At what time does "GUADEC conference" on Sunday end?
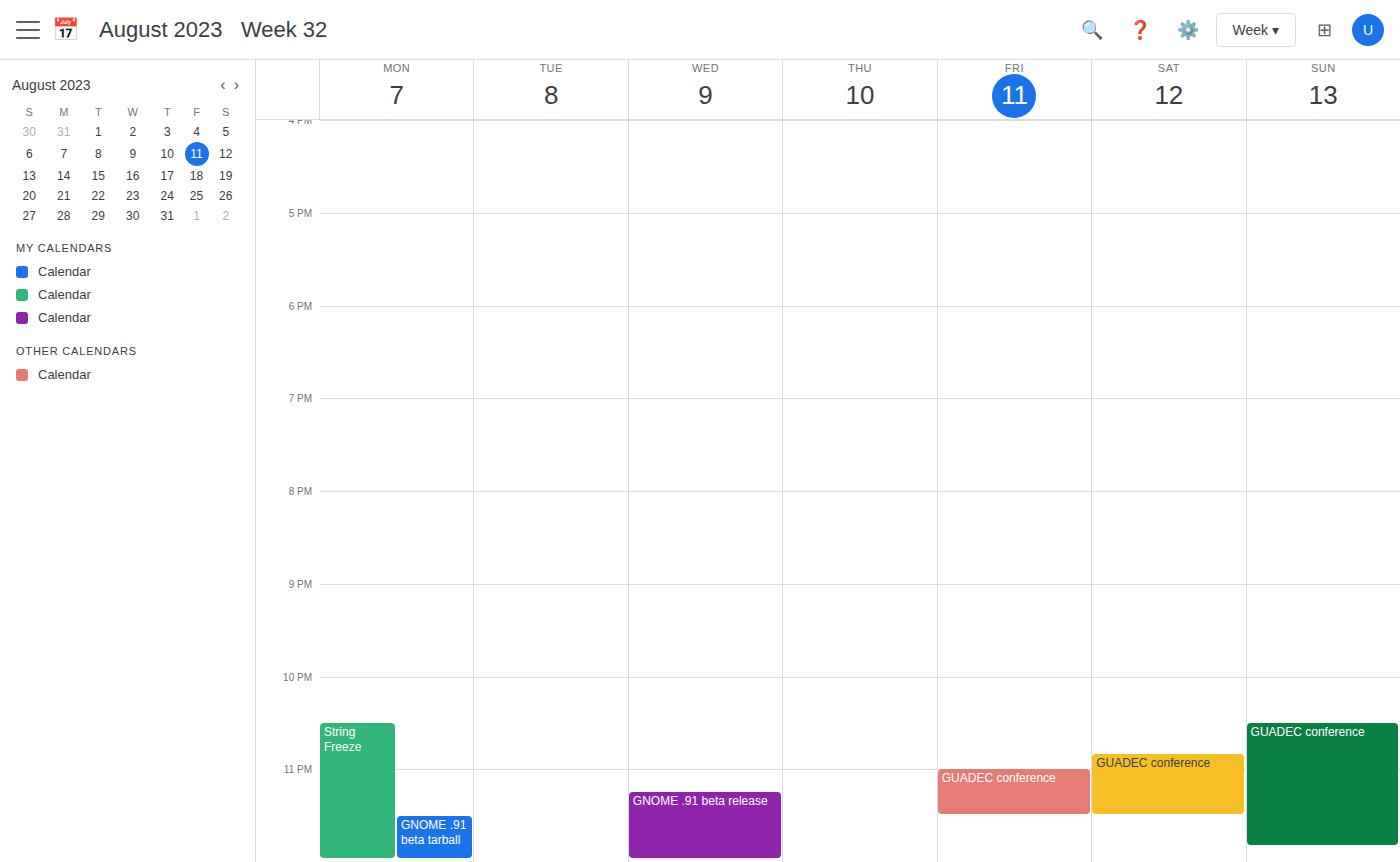
23:50